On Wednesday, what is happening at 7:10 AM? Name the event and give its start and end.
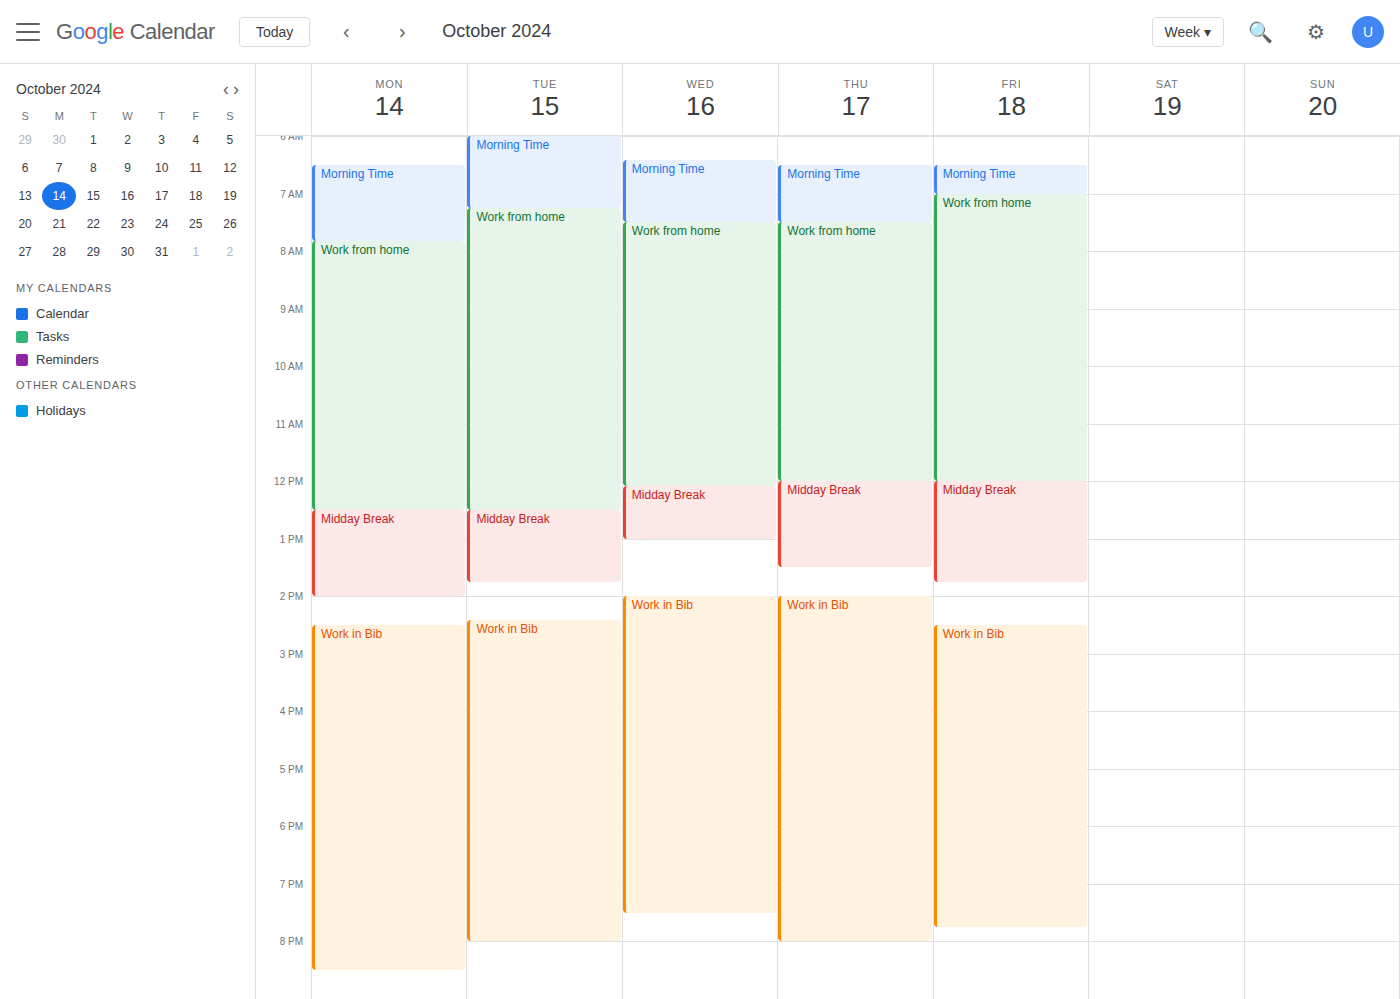
"Morning Time", 6:25 AM to 7:30 AM